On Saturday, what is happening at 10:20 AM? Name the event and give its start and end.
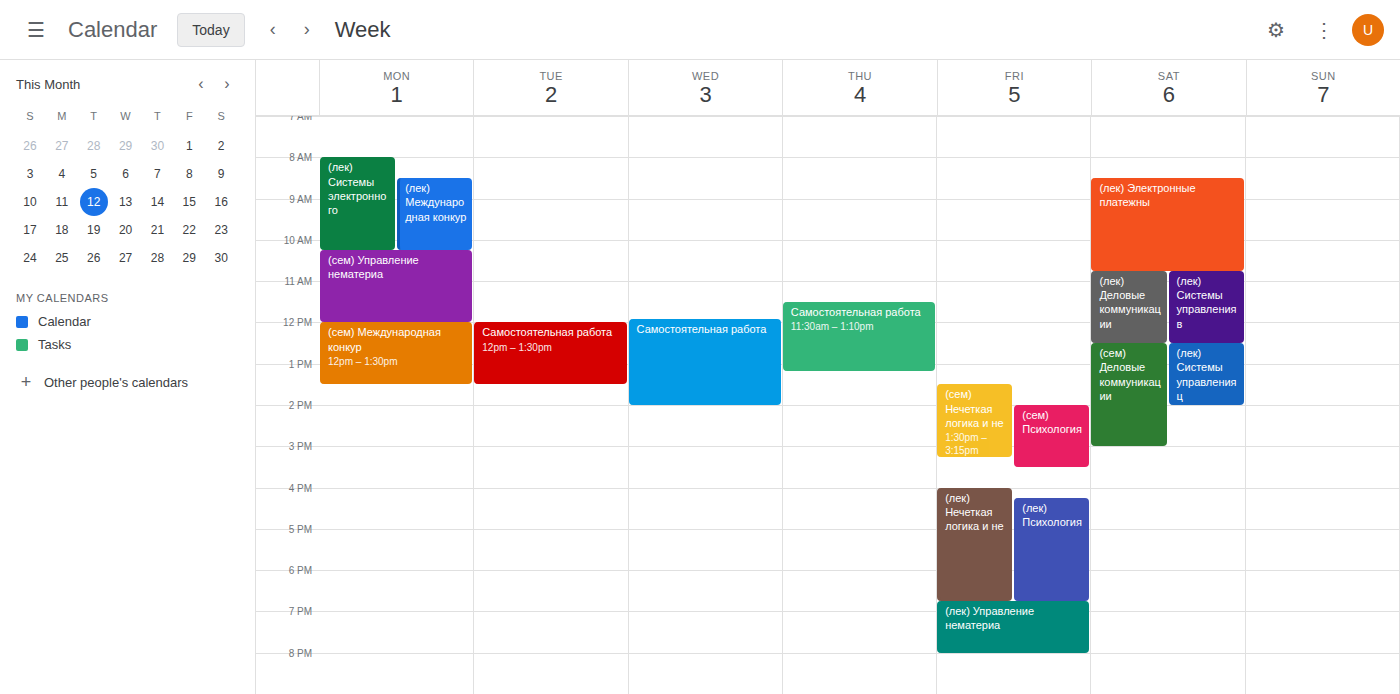
"(лек) Электронные платежны", 8:30 AM to 10:45 AM